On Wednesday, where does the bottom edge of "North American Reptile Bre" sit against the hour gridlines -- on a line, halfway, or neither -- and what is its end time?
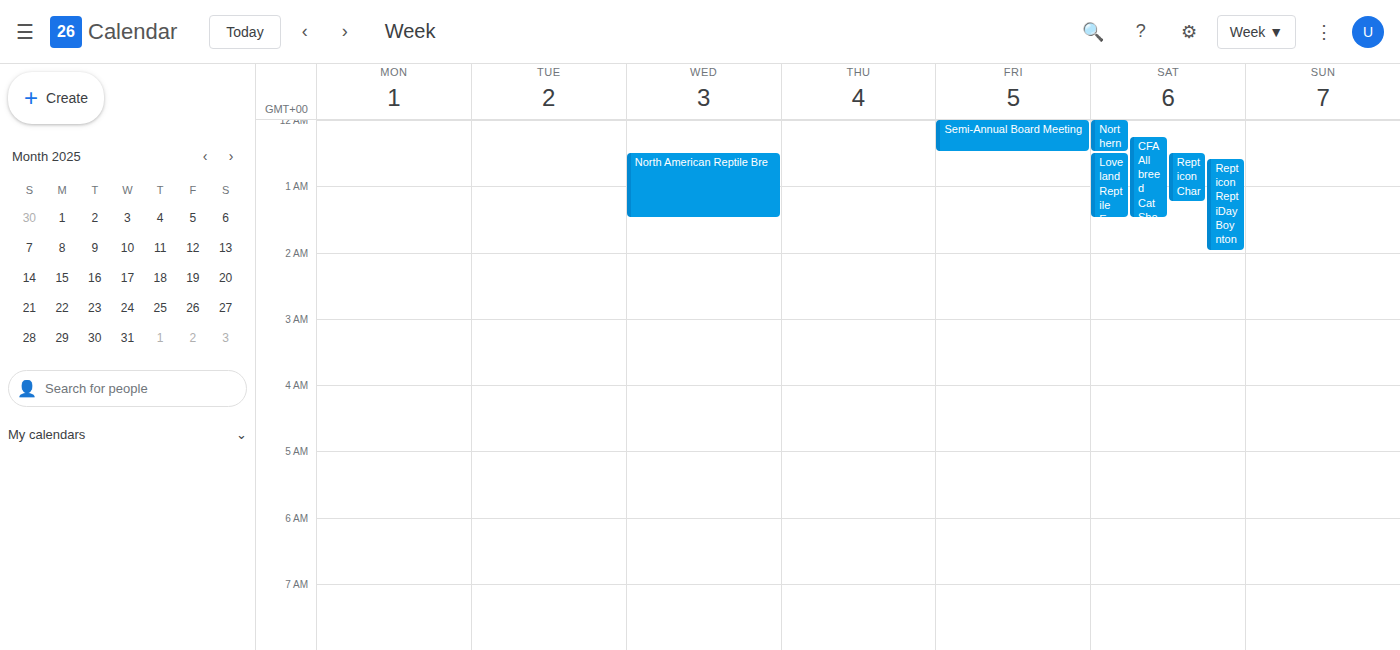
1:30 AM -- halfway between the 1 AM and 2 AM lines.